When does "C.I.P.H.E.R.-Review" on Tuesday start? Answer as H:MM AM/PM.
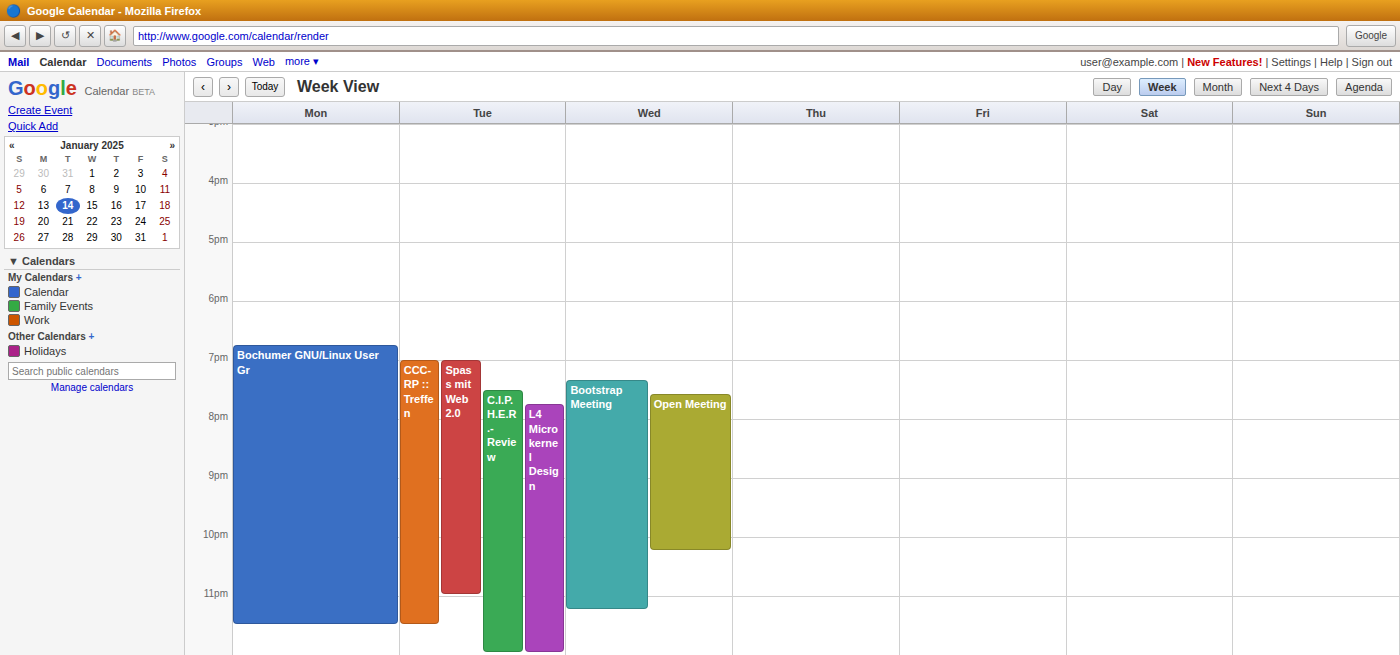
7:30 PM